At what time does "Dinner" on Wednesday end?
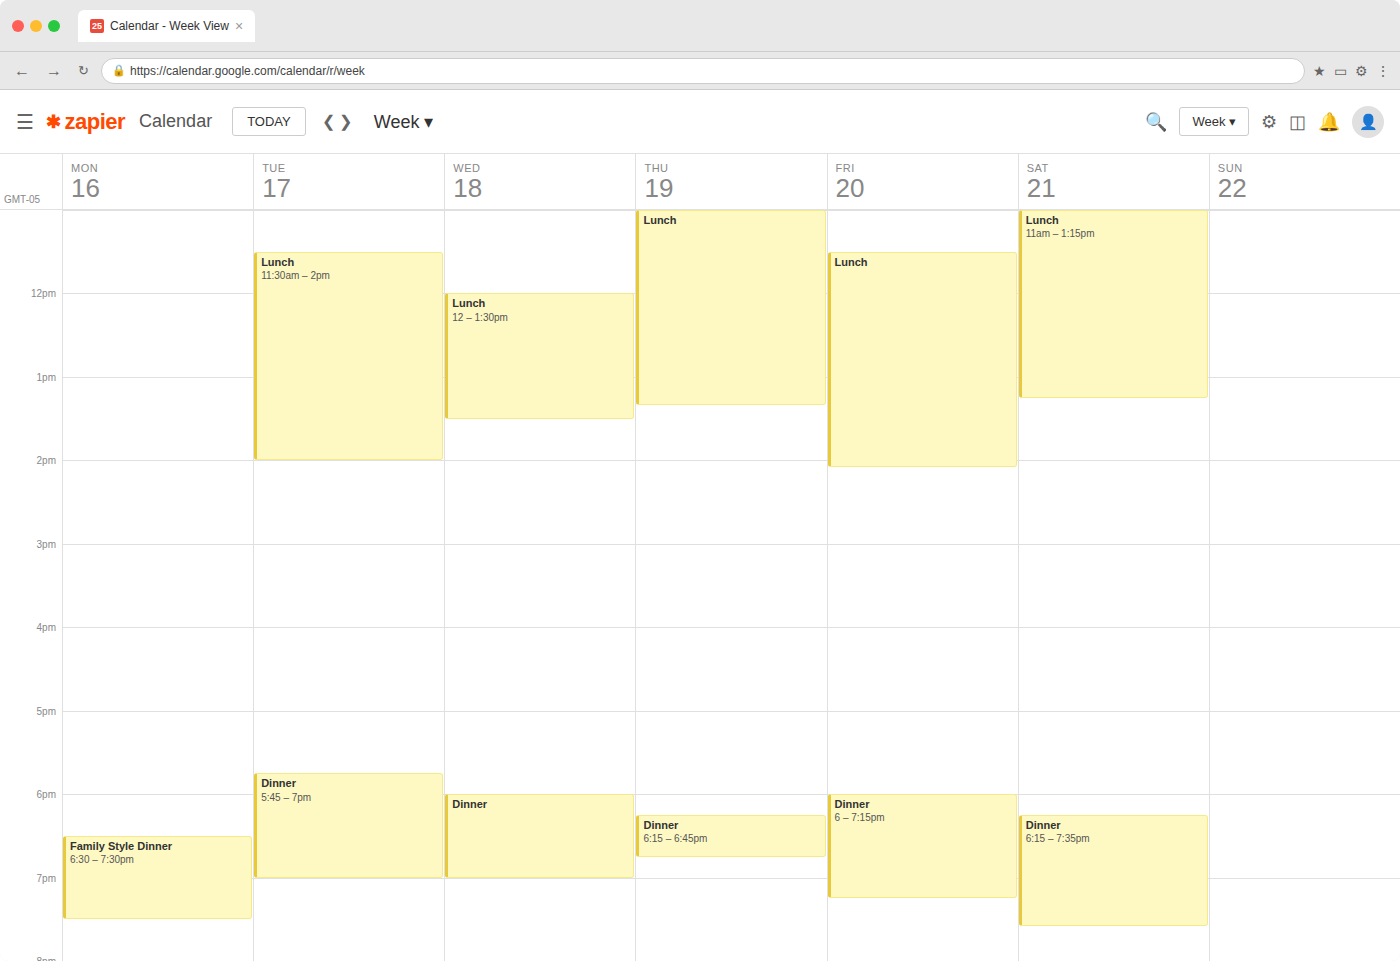
7:00 PM